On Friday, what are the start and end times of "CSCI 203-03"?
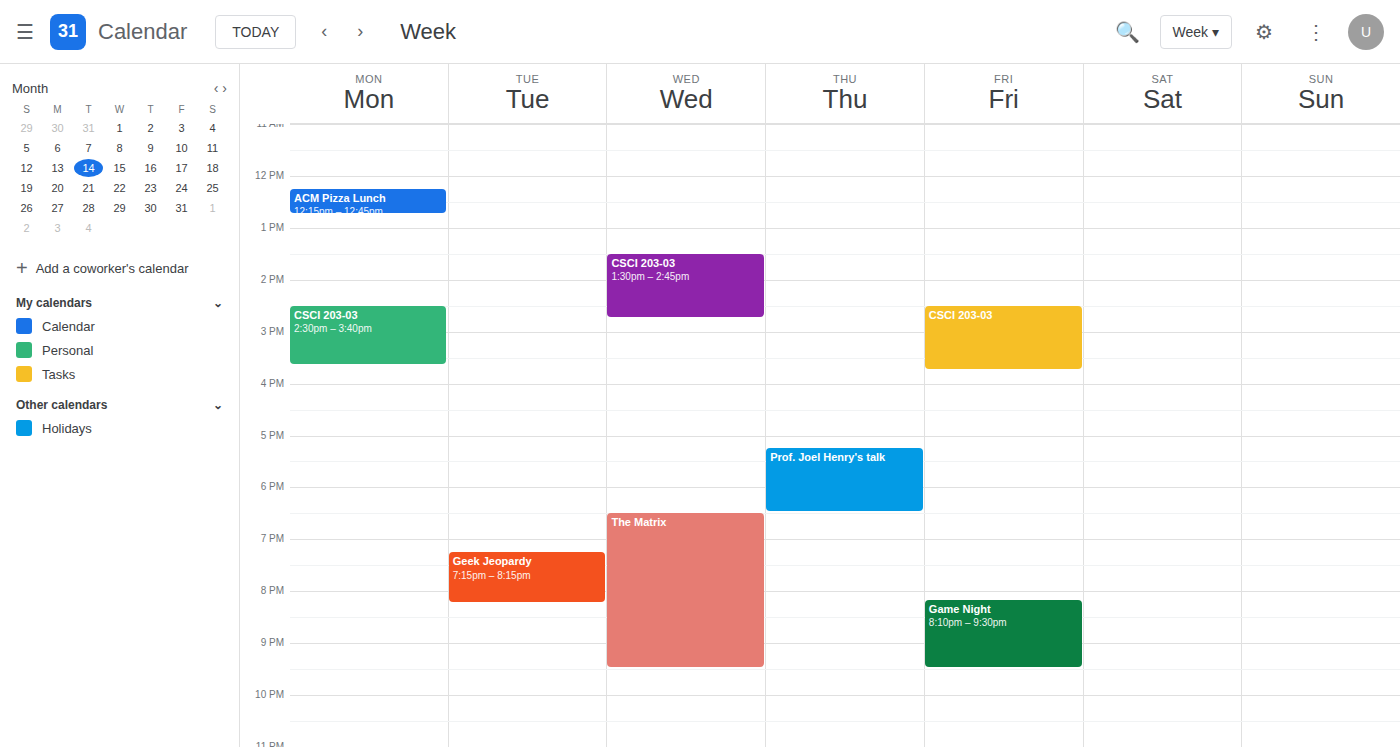
2:30 PM to 3:45 PM